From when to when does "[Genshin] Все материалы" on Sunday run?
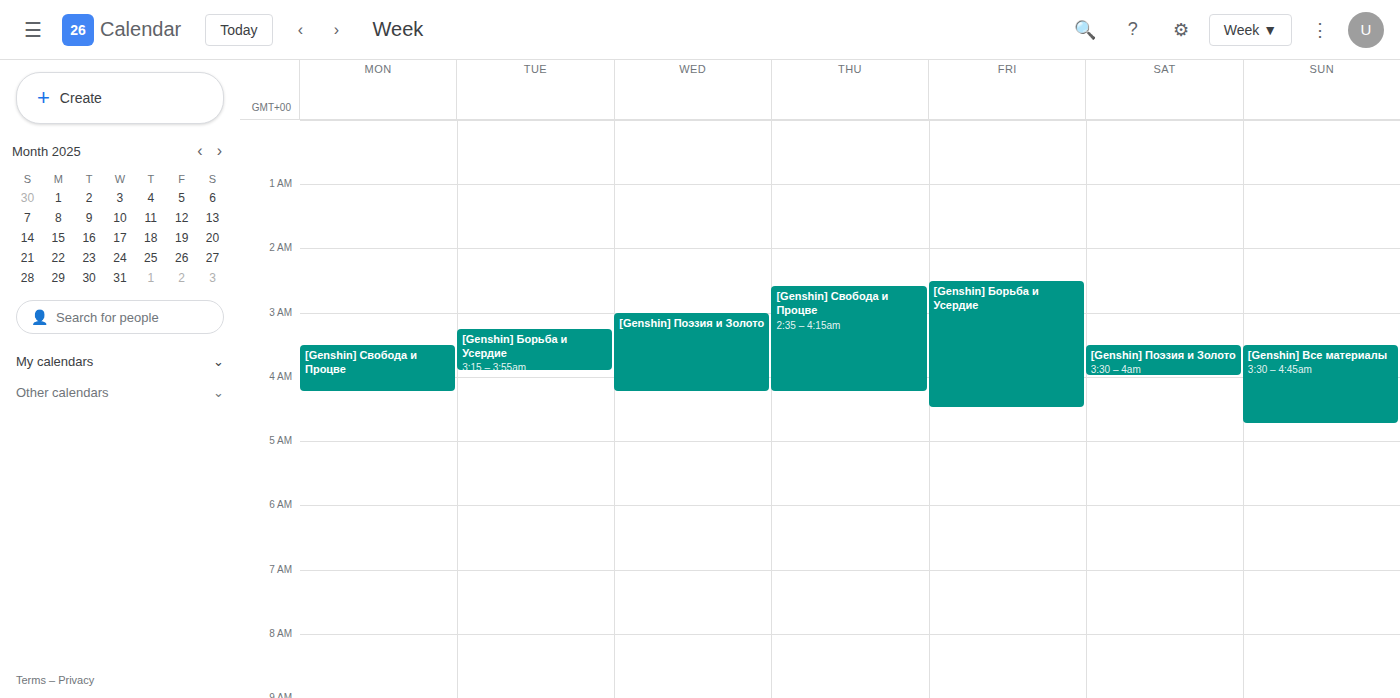
3:30 AM to 4:45 AM